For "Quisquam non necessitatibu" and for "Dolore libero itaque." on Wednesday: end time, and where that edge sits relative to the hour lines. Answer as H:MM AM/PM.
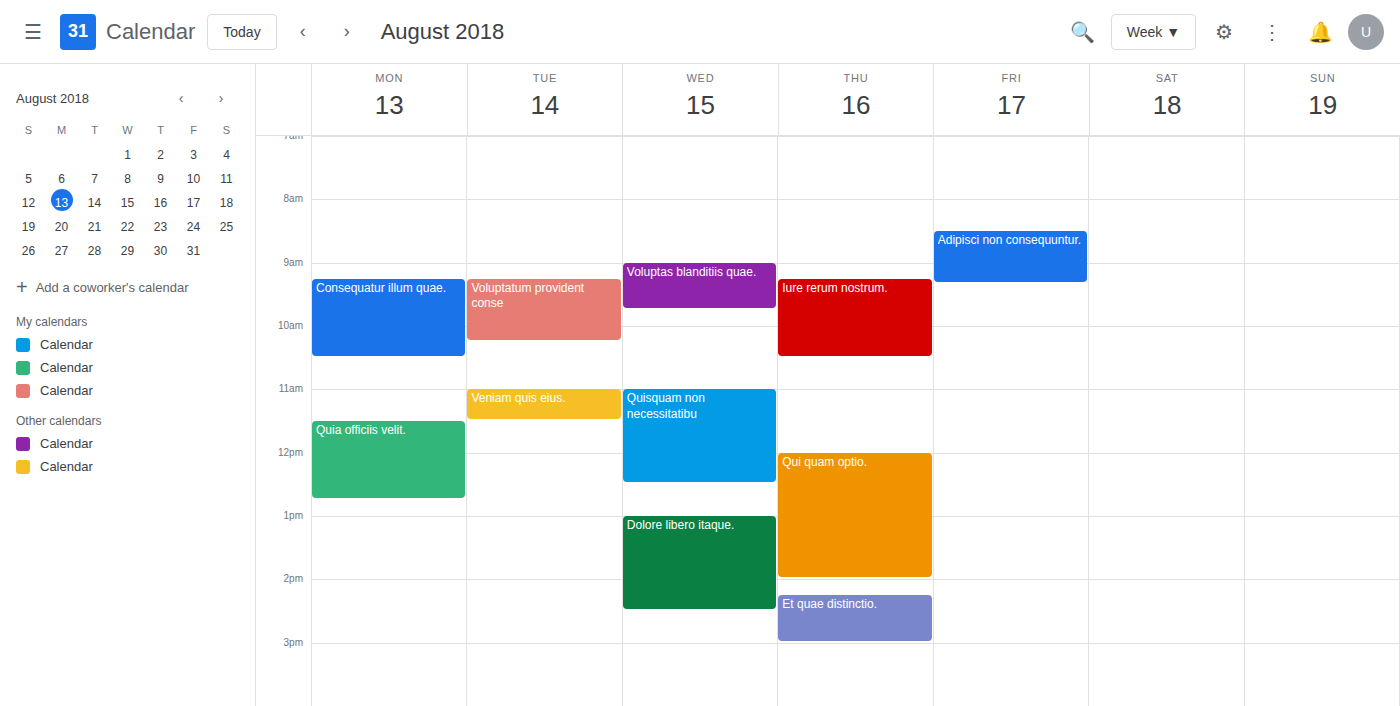
"Quisquam non necessitatibu": 12:30 PM, halfway between the 12 PM and 1 PM lines. "Dolore libero itaque.": 2:30 PM, halfway between the 2 PM and 3 PM lines.